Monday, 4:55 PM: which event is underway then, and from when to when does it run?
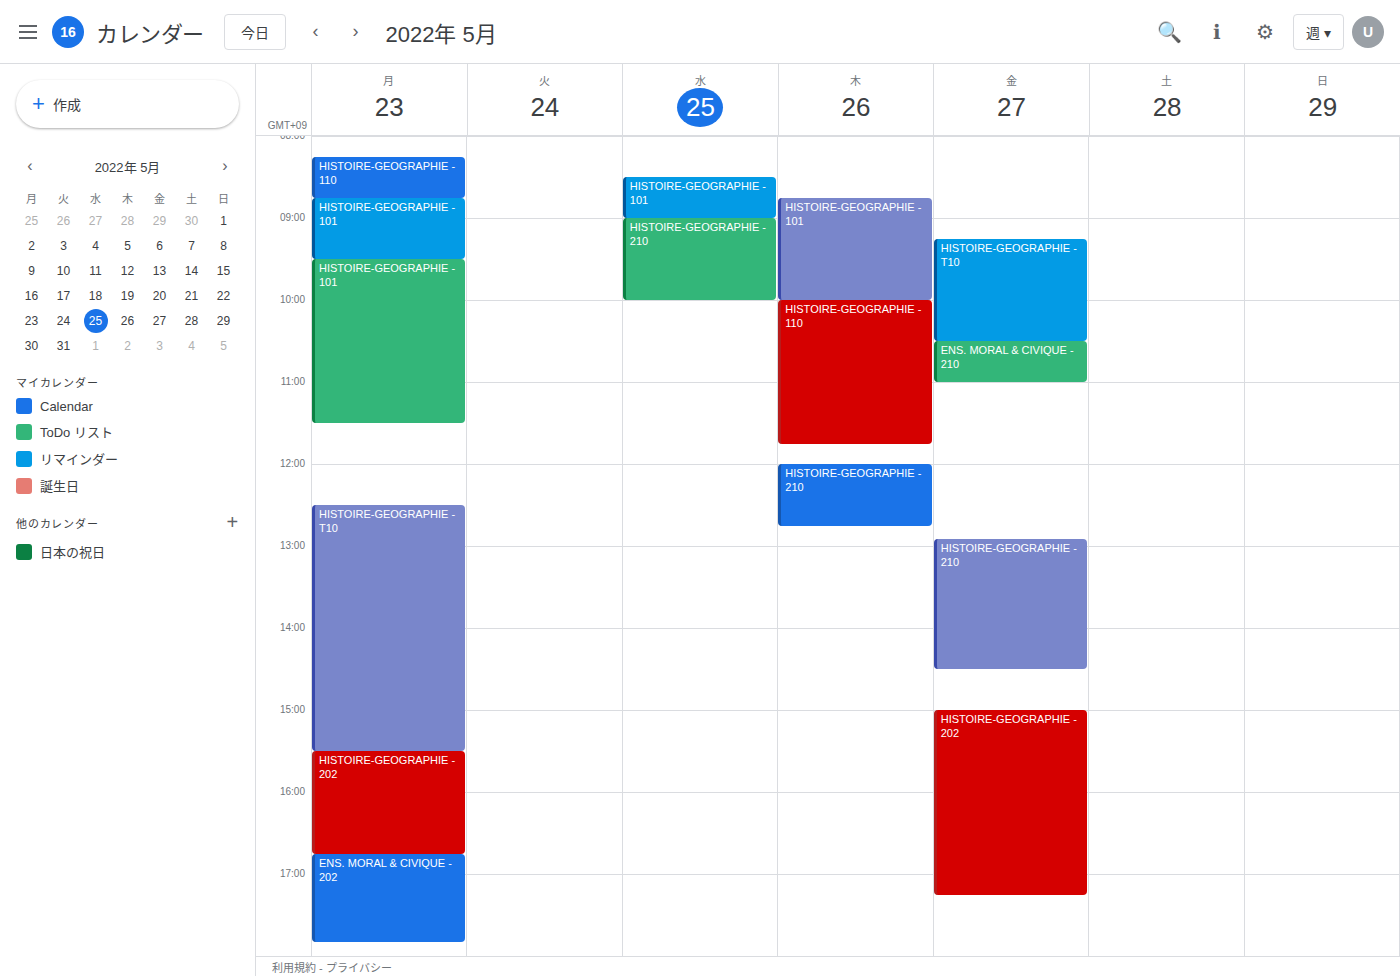
"ENS. MORAL & CIVIQUE - 202", 4:45 PM to 5:50 PM